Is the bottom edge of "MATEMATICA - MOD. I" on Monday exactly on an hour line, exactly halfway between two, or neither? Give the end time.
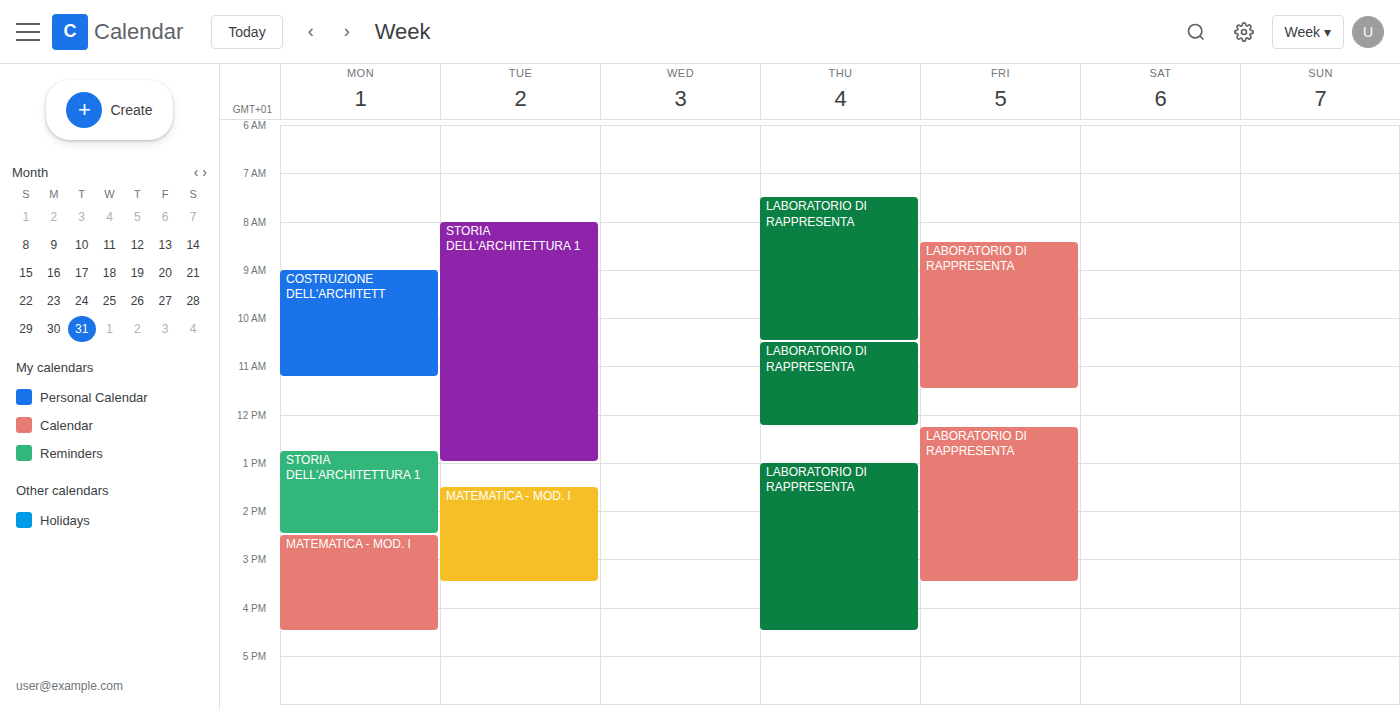
4:30 PM -- halfway between the 4 PM and 5 PM lines.